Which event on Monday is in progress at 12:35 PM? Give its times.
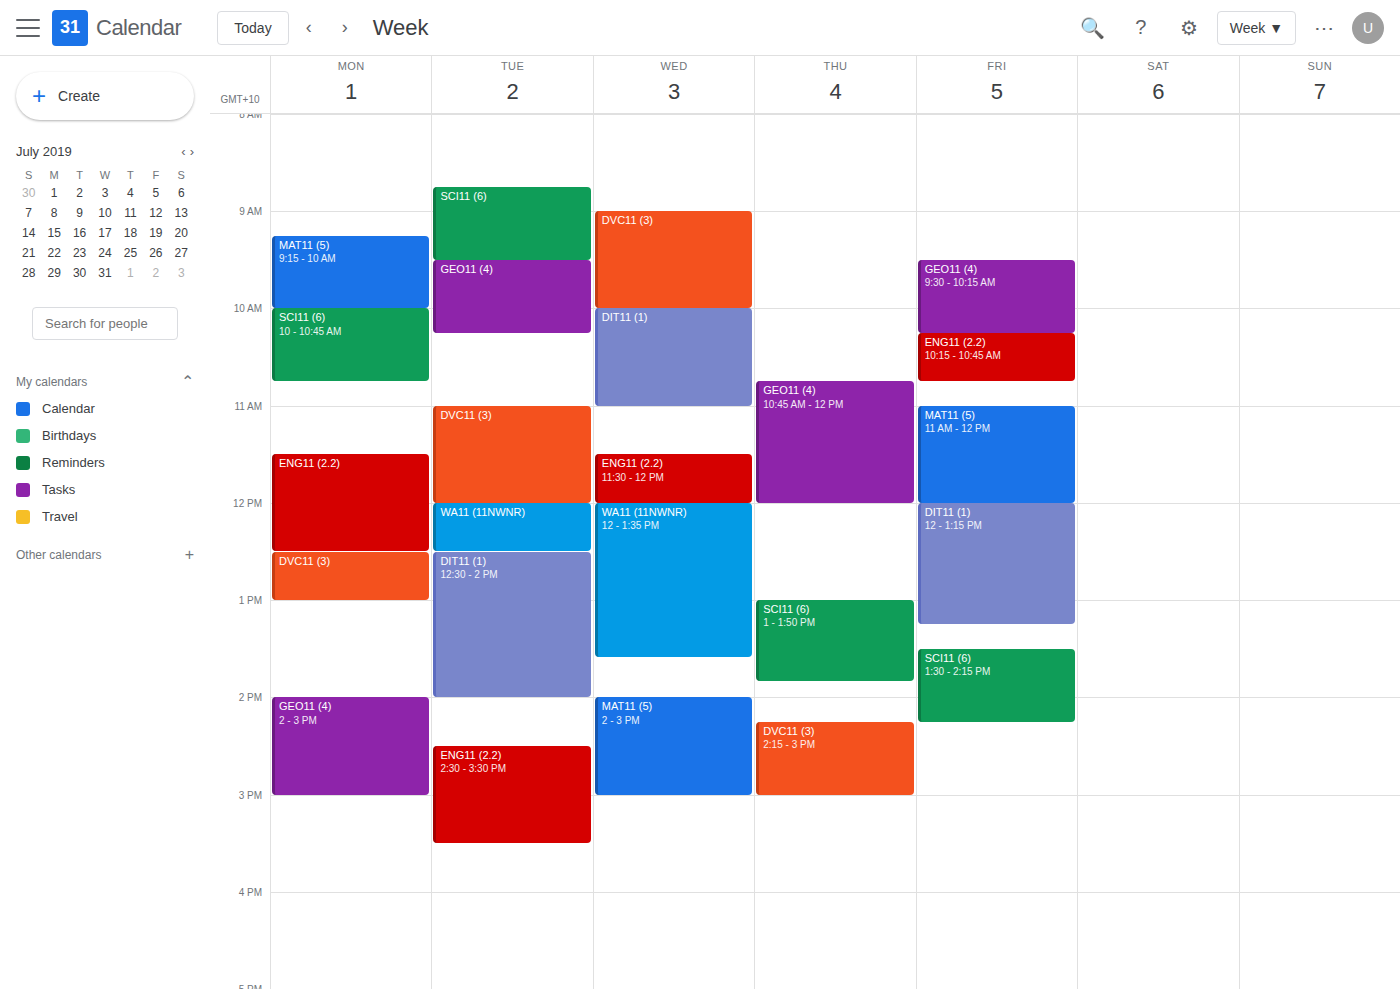
"DVC11 (3)", 12:30 PM to 1:00 PM